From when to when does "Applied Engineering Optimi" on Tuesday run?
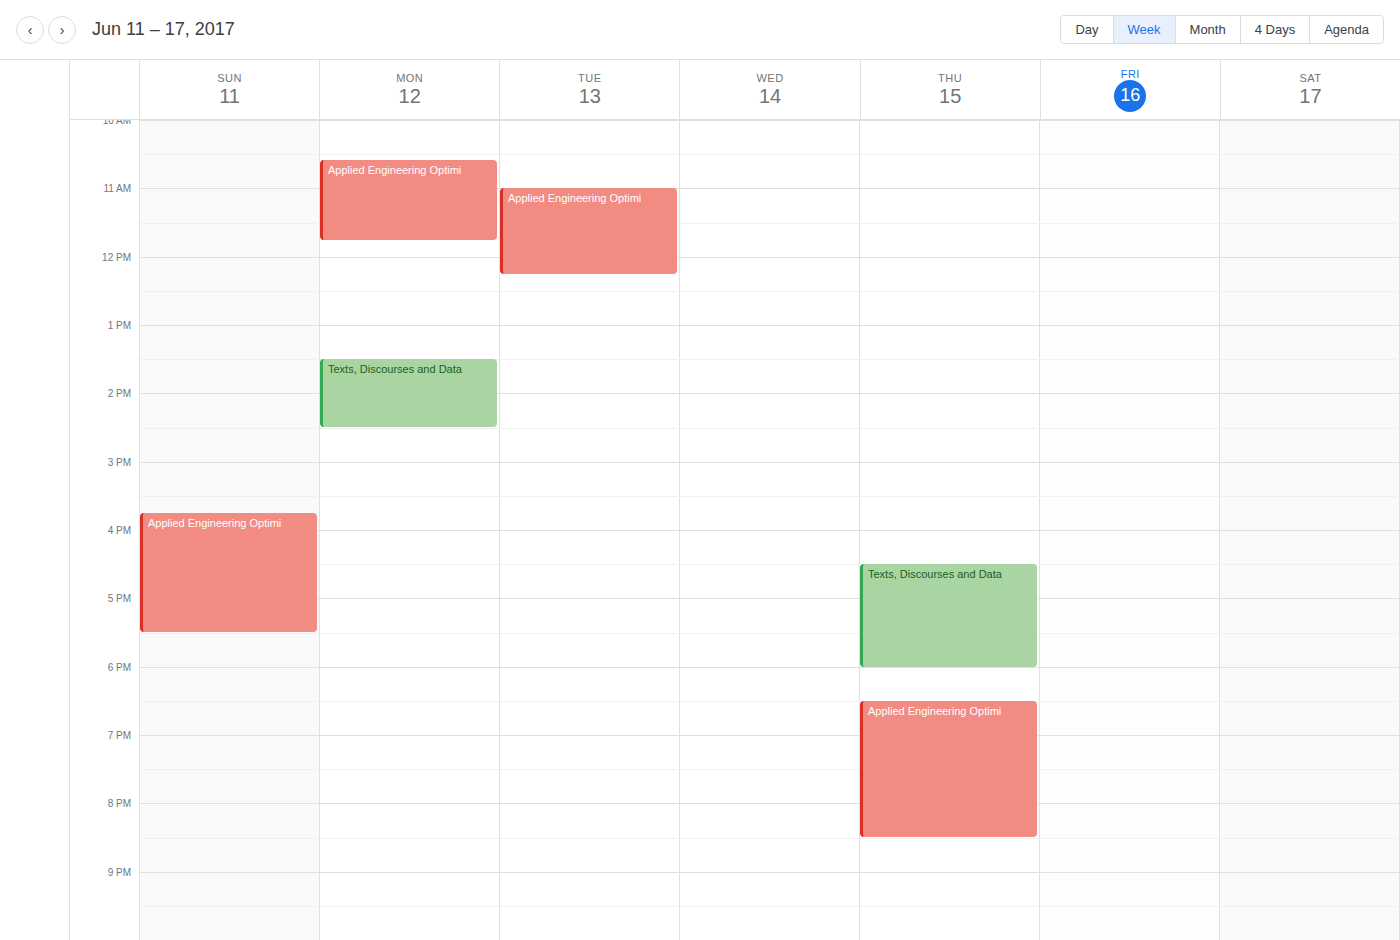
11:00 AM to 12:15 PM